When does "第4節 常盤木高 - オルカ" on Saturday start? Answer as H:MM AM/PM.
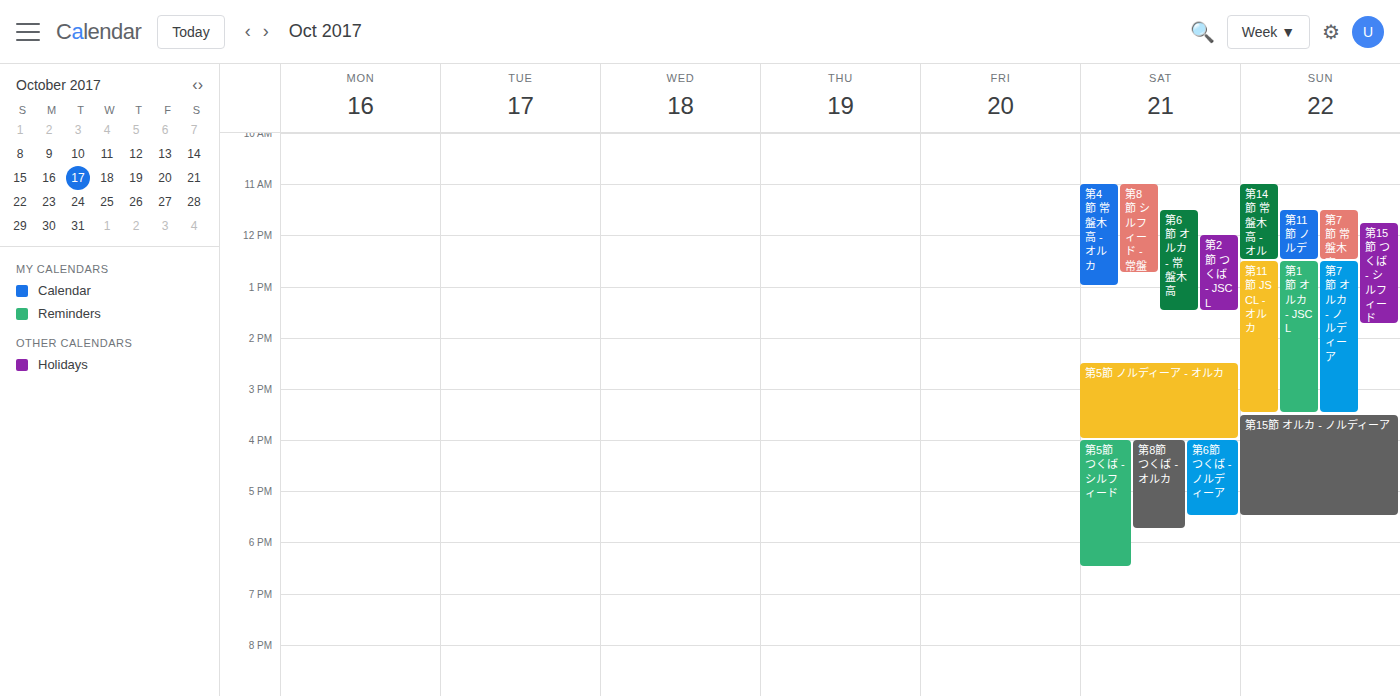
11:00 AM